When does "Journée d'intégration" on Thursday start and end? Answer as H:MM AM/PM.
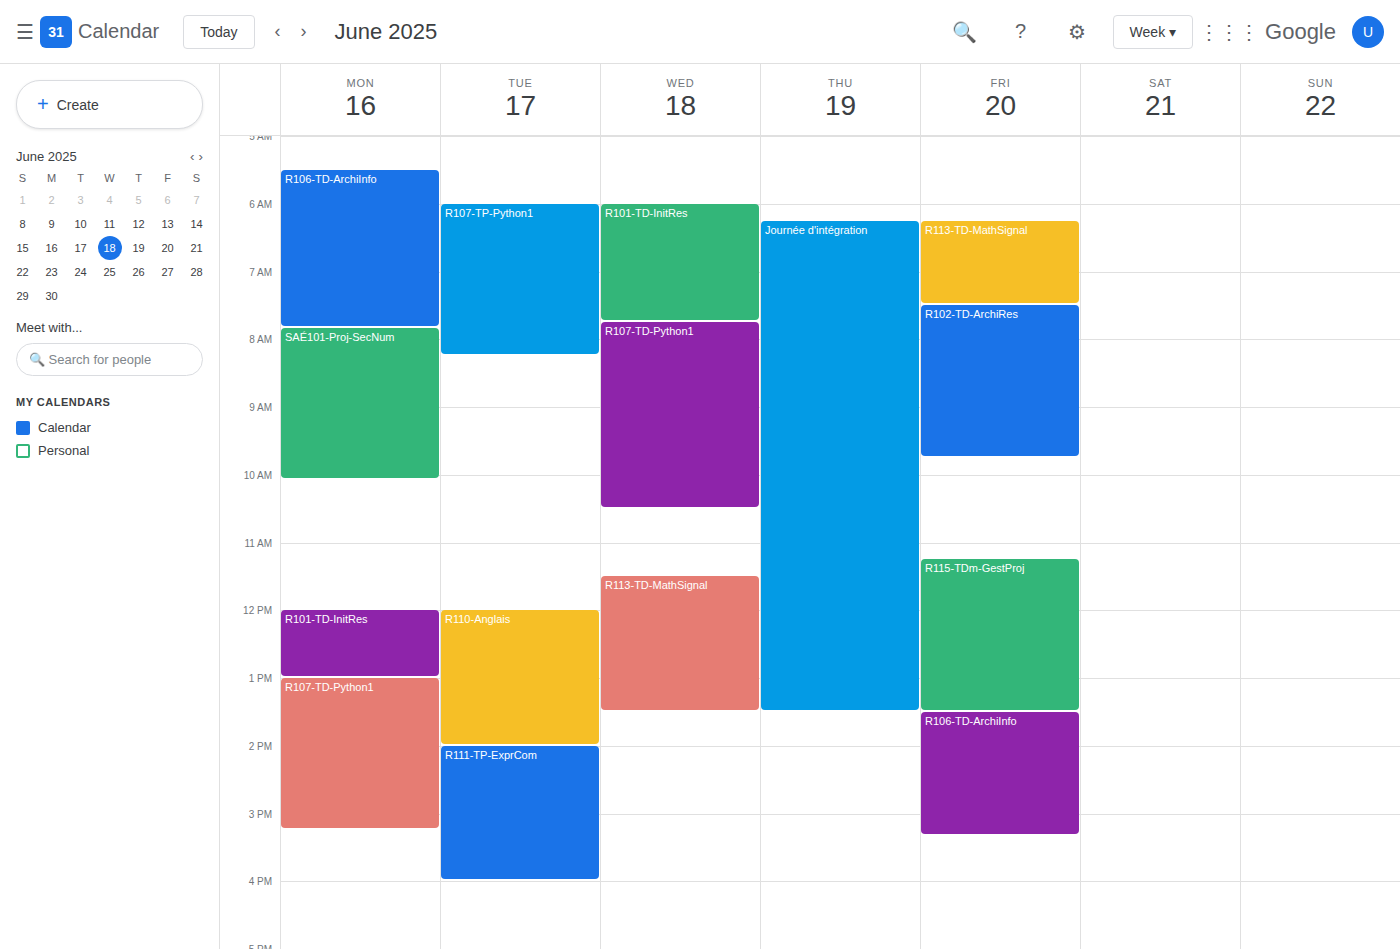
6:15 AM to 1:30 PM